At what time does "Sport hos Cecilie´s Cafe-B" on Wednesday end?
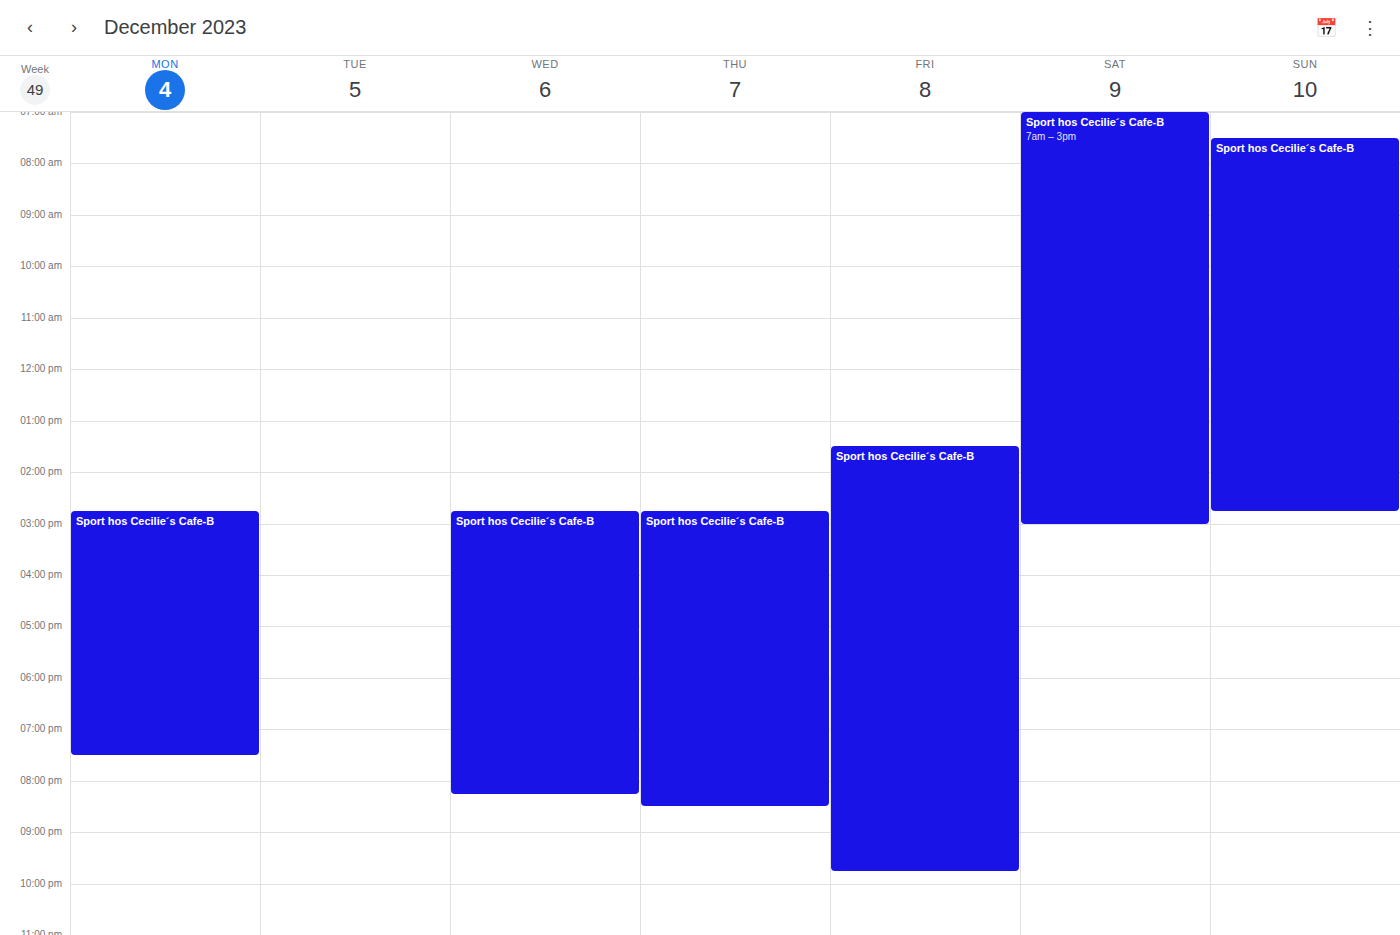
8:15 PM